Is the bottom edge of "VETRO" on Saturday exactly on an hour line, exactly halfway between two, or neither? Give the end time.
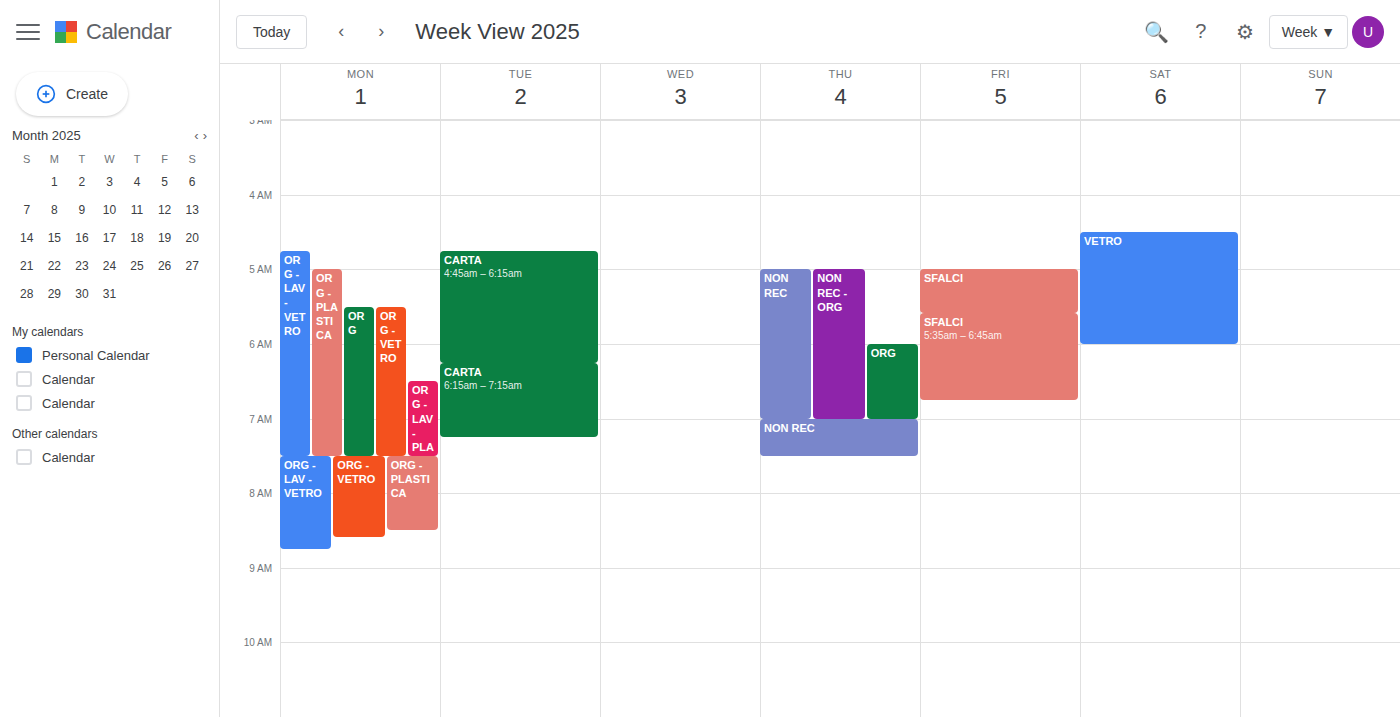
6:00 AM -- exactly on the 6 AM line.